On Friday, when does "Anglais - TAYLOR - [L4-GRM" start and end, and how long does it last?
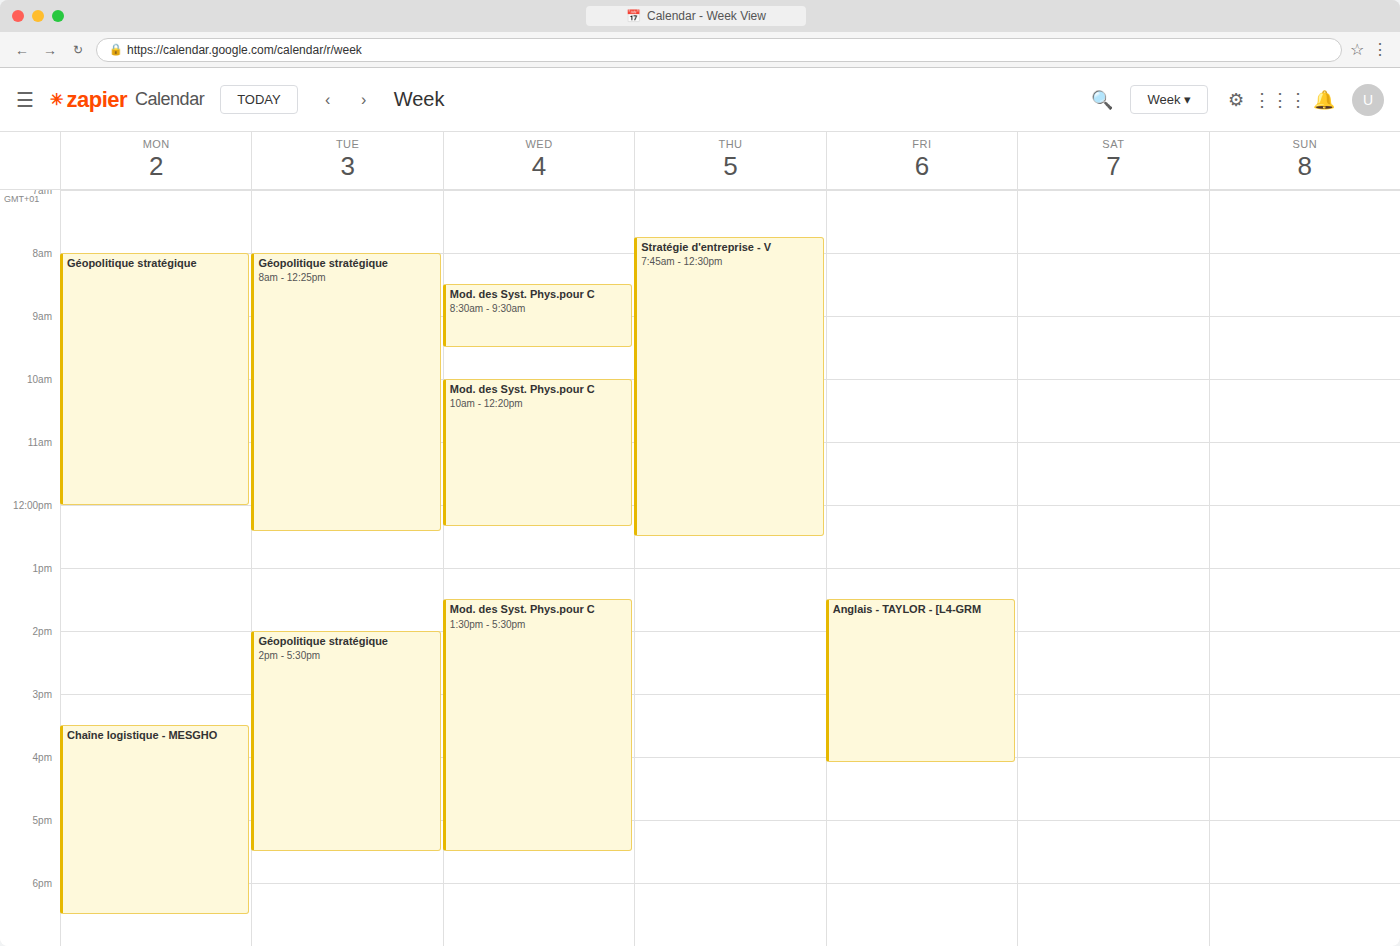
1:30 PM to 4:05 PM, 2 hours 35 minutes